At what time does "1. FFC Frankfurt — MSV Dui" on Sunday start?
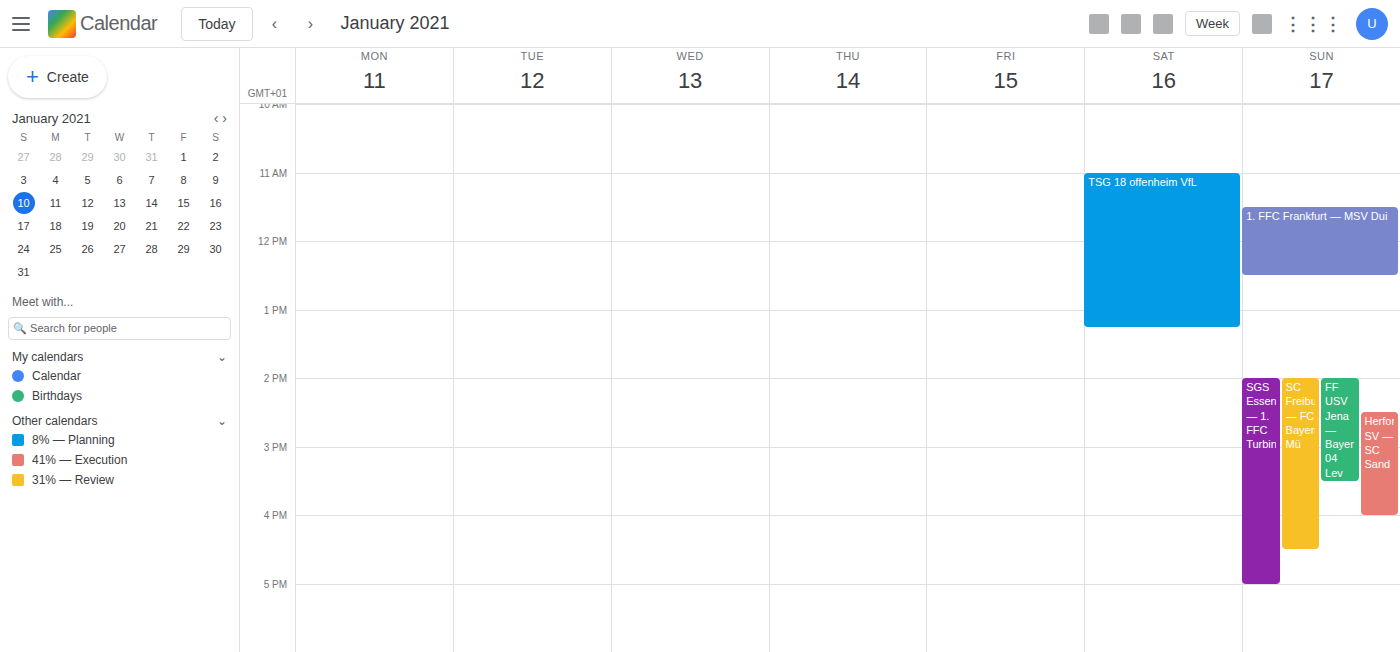
11:30 AM